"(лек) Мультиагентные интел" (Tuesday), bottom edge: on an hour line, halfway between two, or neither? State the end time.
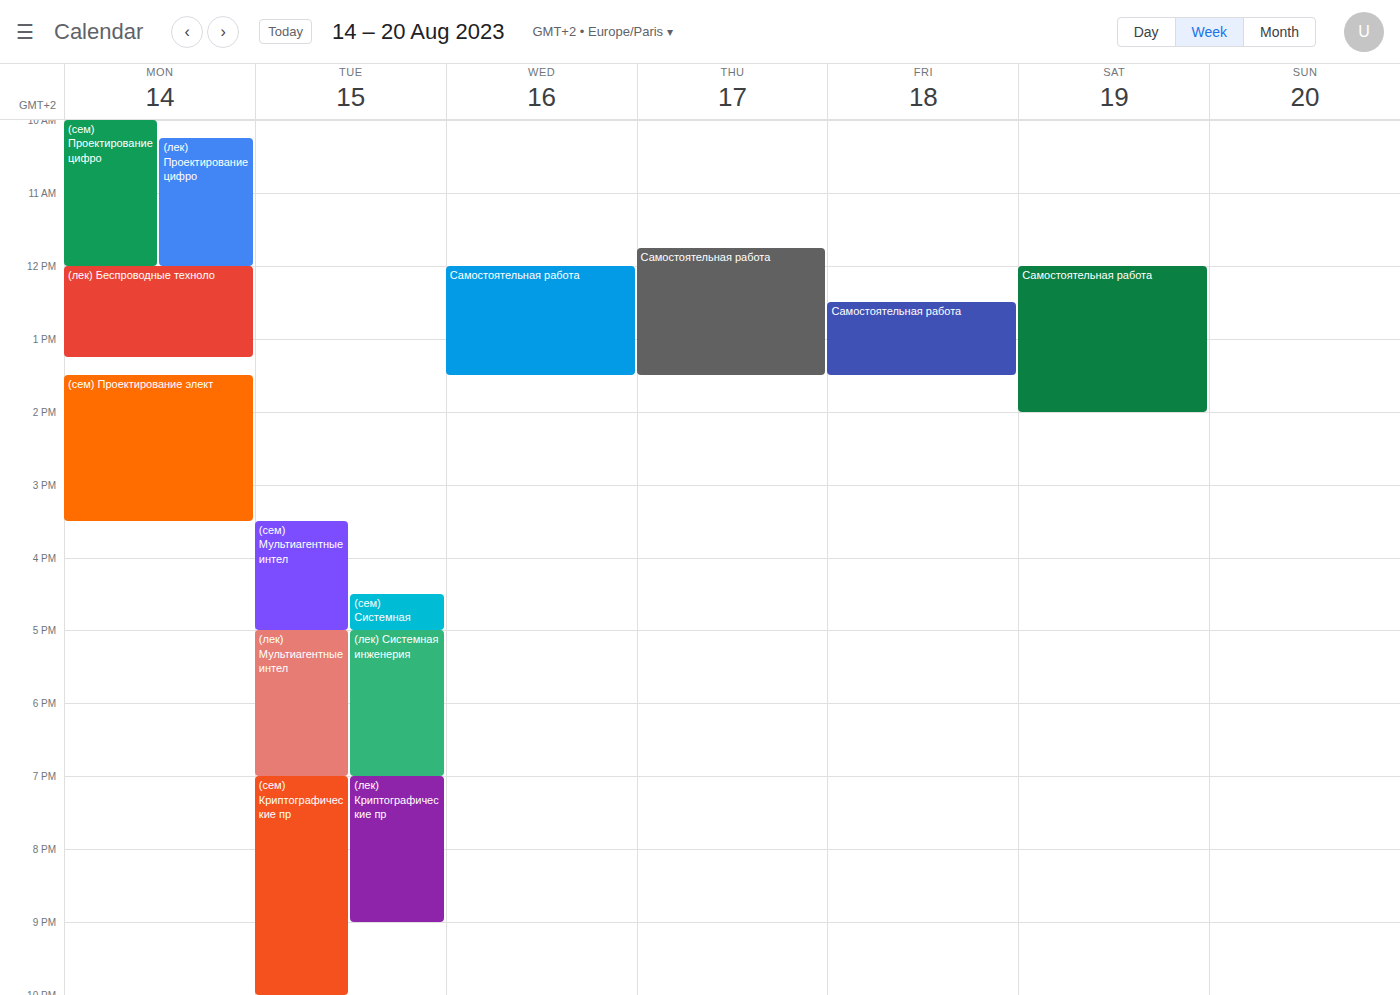
7:00 PM -- exactly on the 7 PM line.